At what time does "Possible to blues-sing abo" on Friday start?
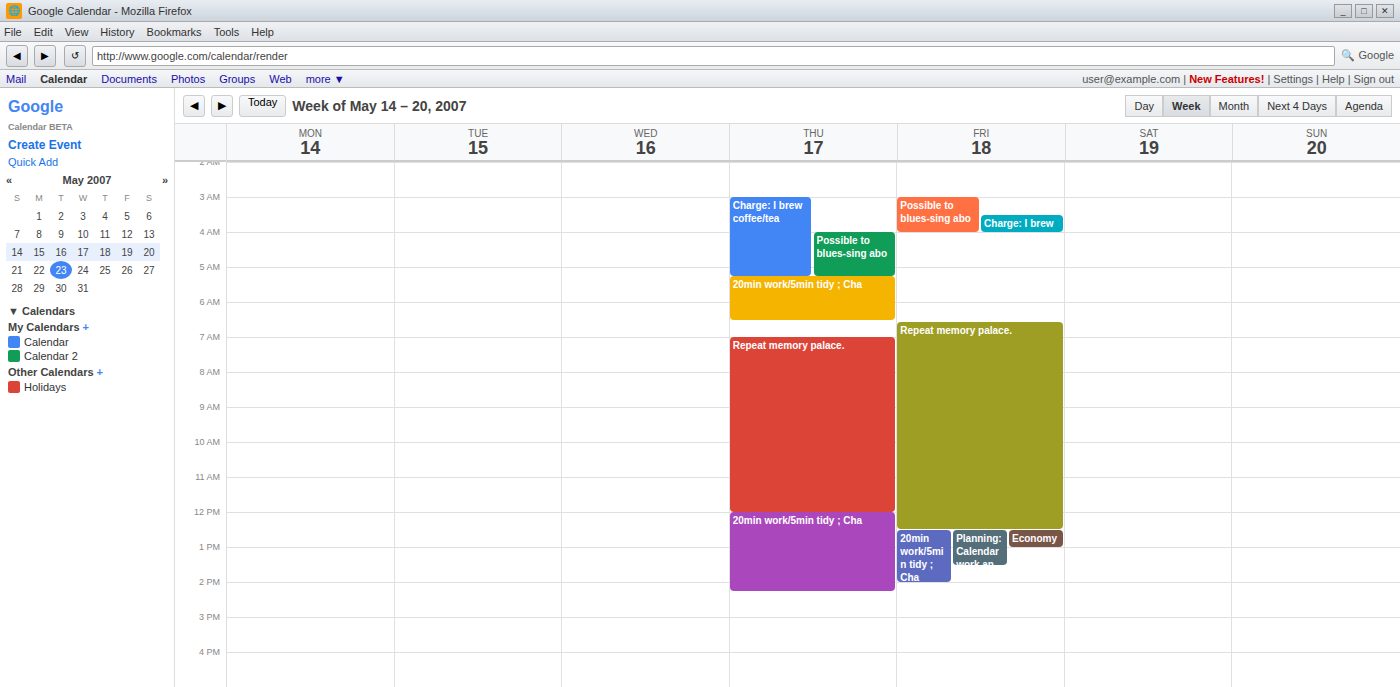
03:00